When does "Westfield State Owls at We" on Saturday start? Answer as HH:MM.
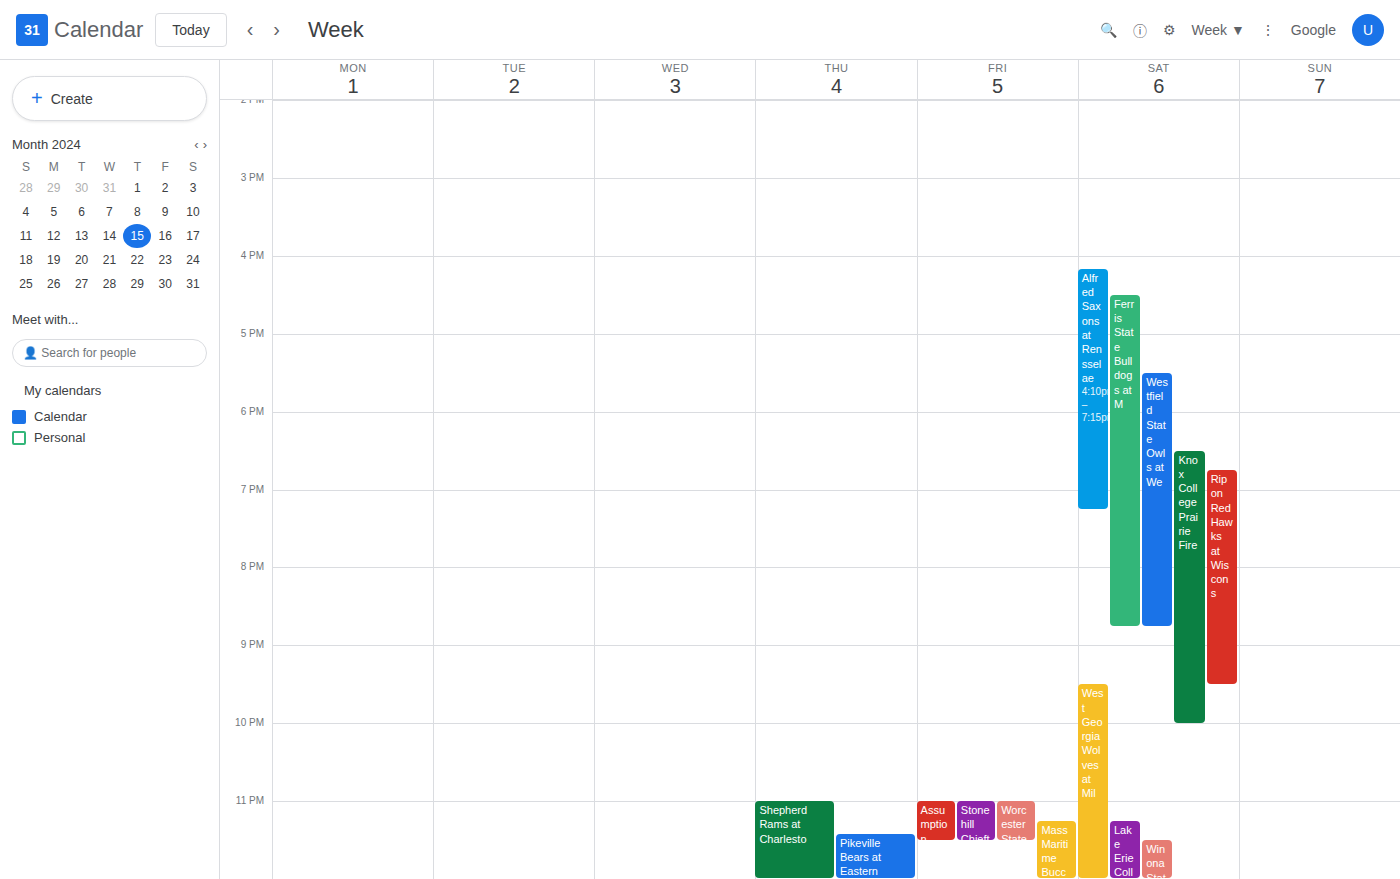
17:30